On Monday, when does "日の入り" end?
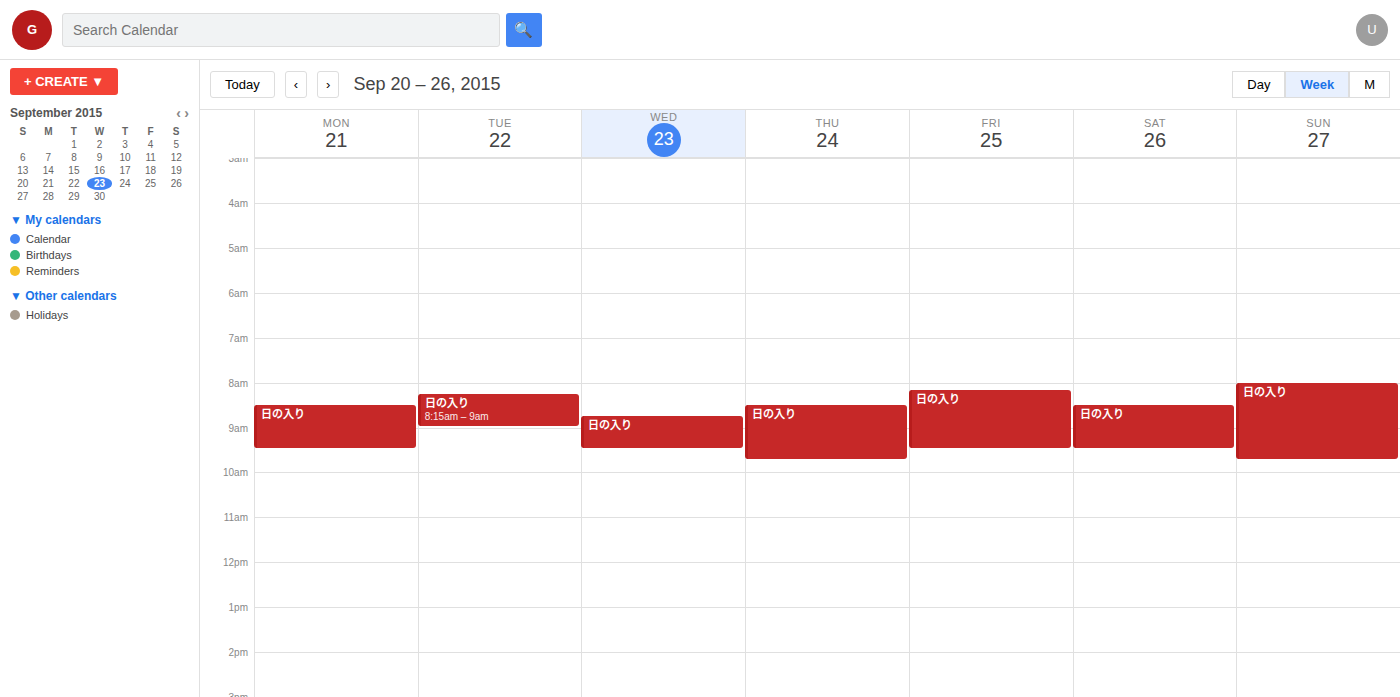
09:30